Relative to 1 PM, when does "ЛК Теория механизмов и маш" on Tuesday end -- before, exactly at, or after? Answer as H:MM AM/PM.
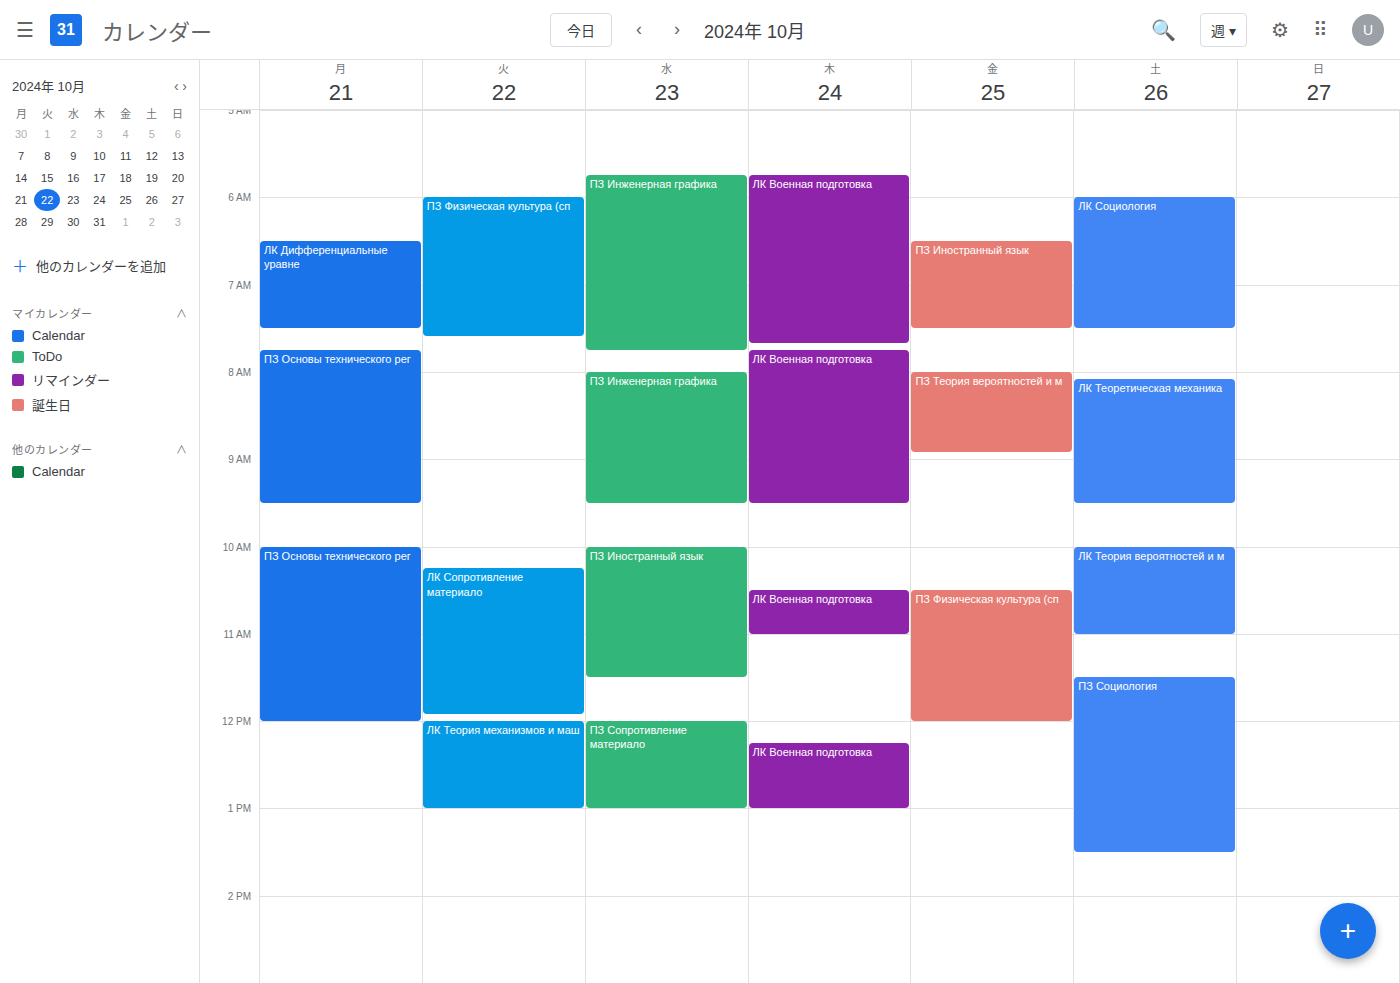
1:00 PM -- exactly at 1 PM, on the 1 PM line.